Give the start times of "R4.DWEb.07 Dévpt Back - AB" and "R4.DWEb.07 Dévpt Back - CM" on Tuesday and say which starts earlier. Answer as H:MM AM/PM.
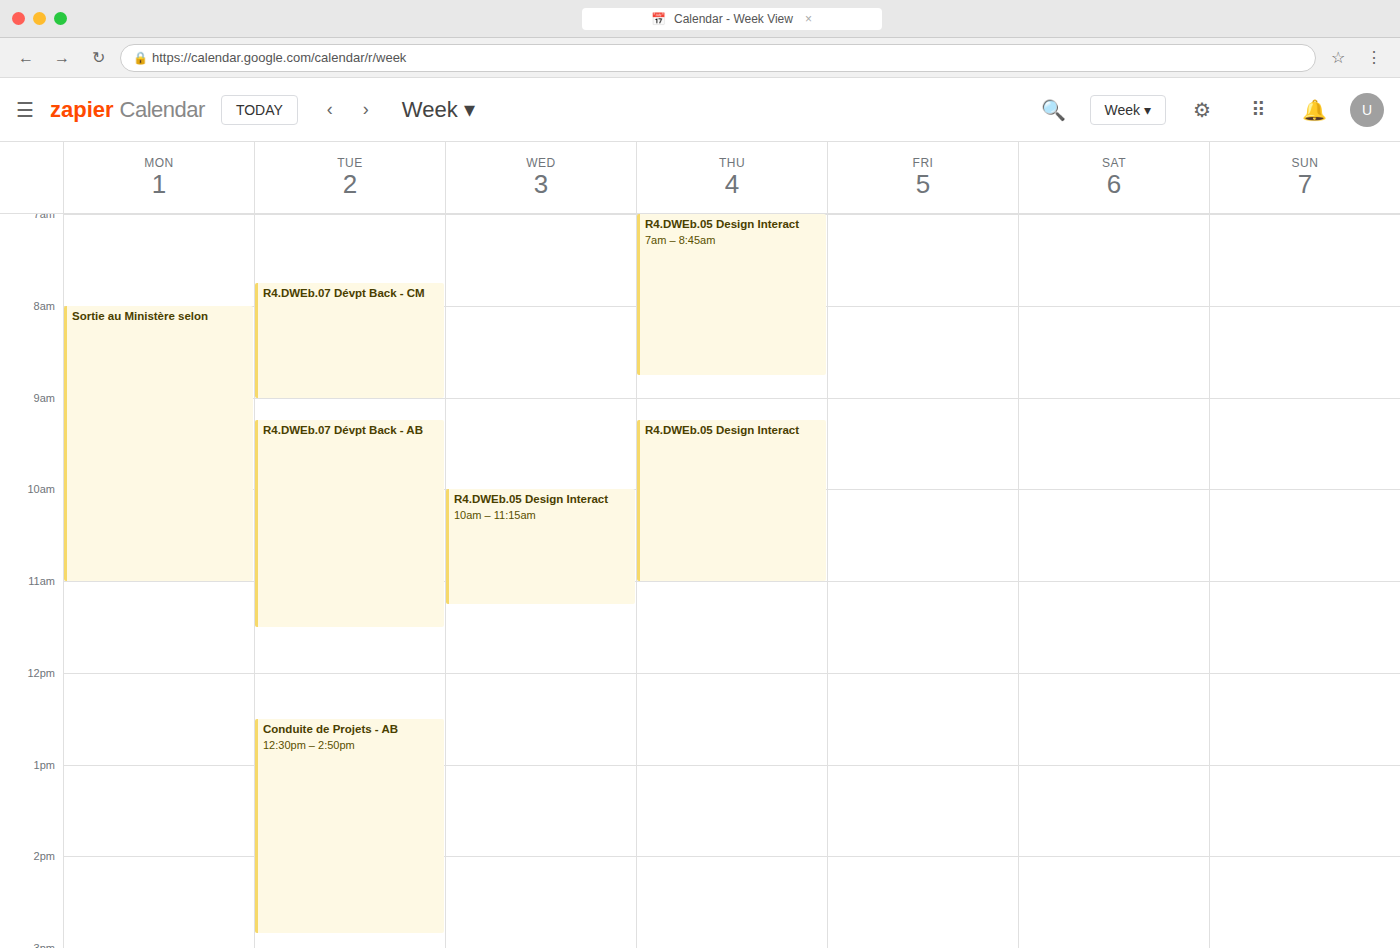
"R4.DWEb.07 Dévpt Back - CM" 7:45 AM; "R4.DWEb.07 Dévpt Back - AB" 9:15 AM.